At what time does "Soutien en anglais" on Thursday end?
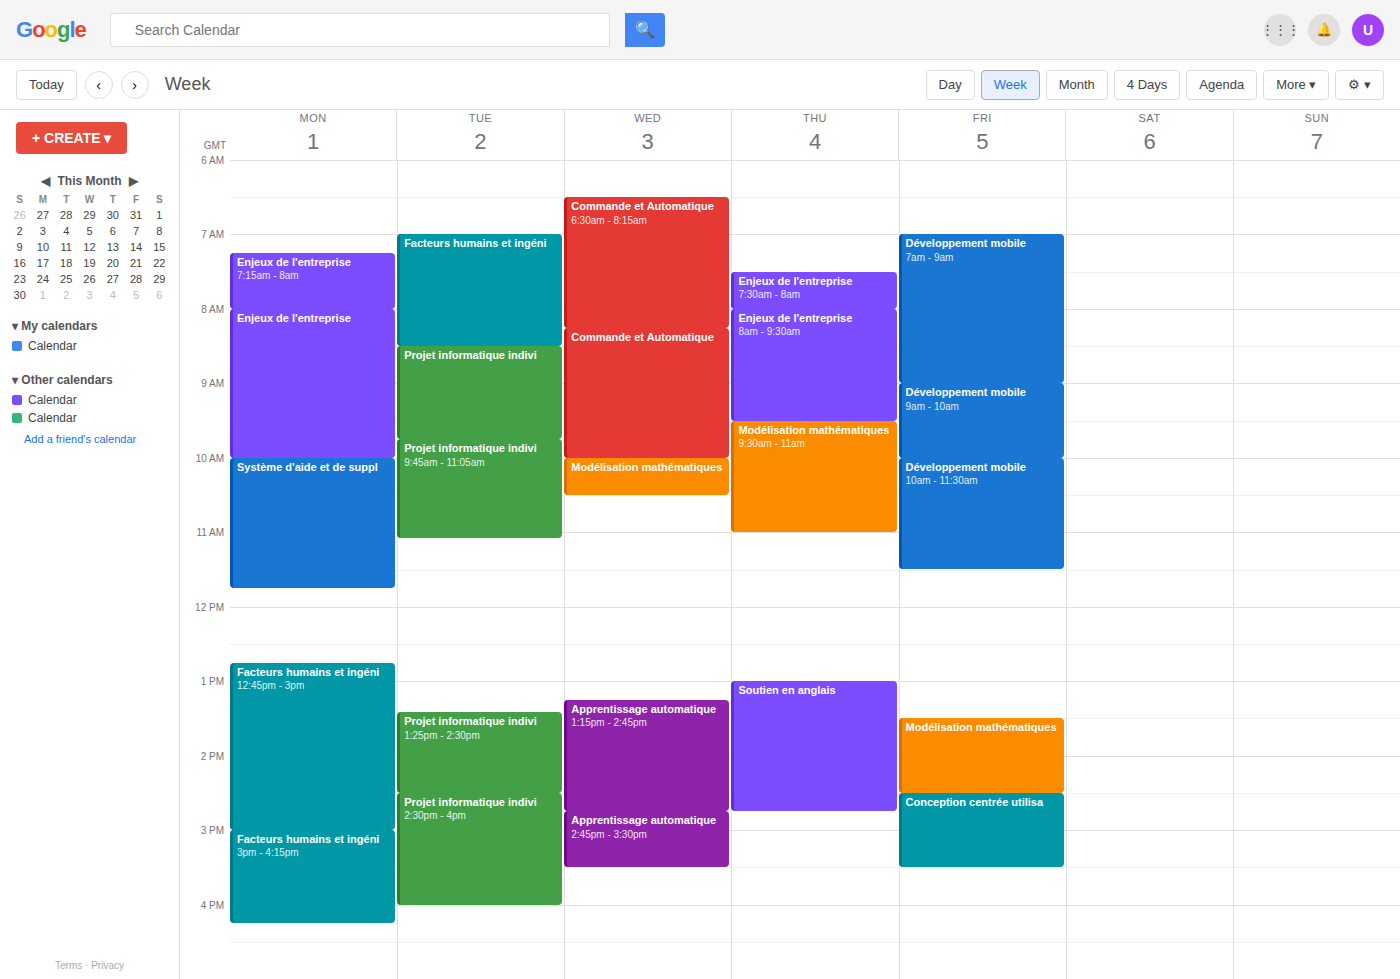
2:45 PM